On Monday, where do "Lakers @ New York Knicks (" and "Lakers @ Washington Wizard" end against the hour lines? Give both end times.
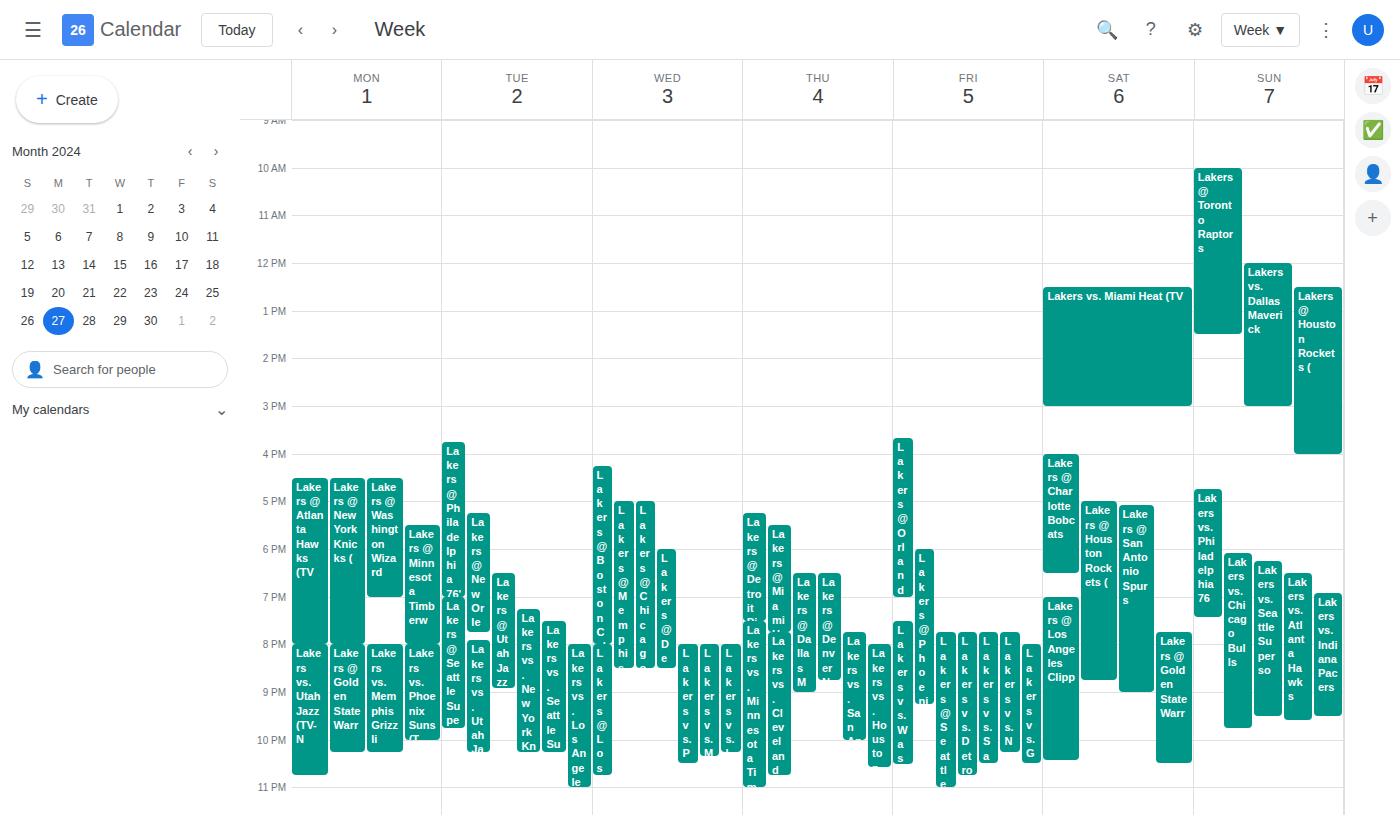
"Lakers @ New York Knicks (": 20:00, exactly on the 20:00 line. "Lakers @ Washington Wizard": 19:00, exactly on the 19:00 line.